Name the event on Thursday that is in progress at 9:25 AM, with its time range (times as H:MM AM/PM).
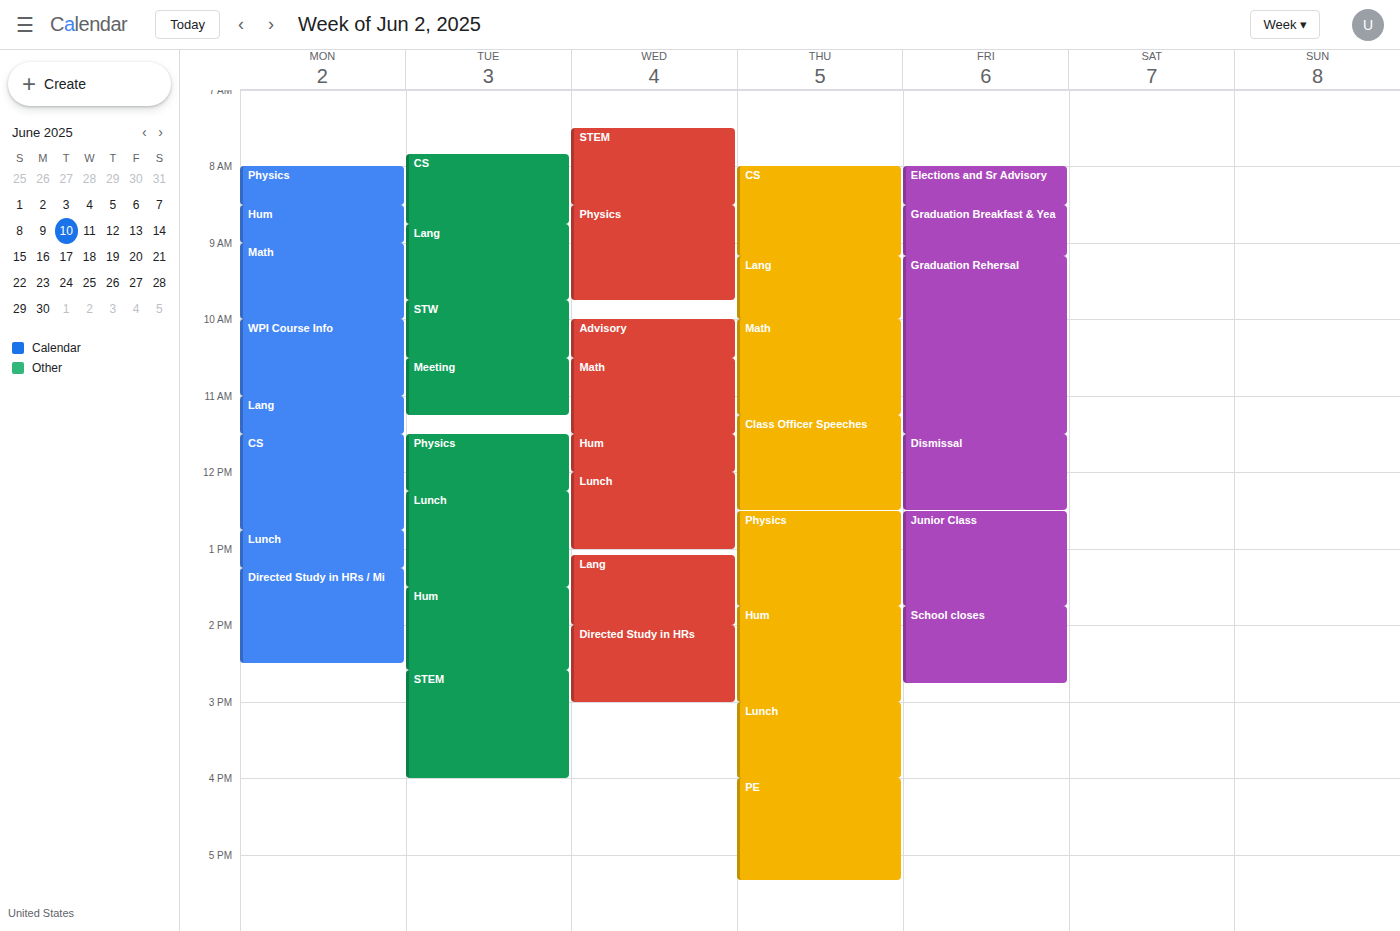
"Lang", 9:10 AM to 10:00 AM